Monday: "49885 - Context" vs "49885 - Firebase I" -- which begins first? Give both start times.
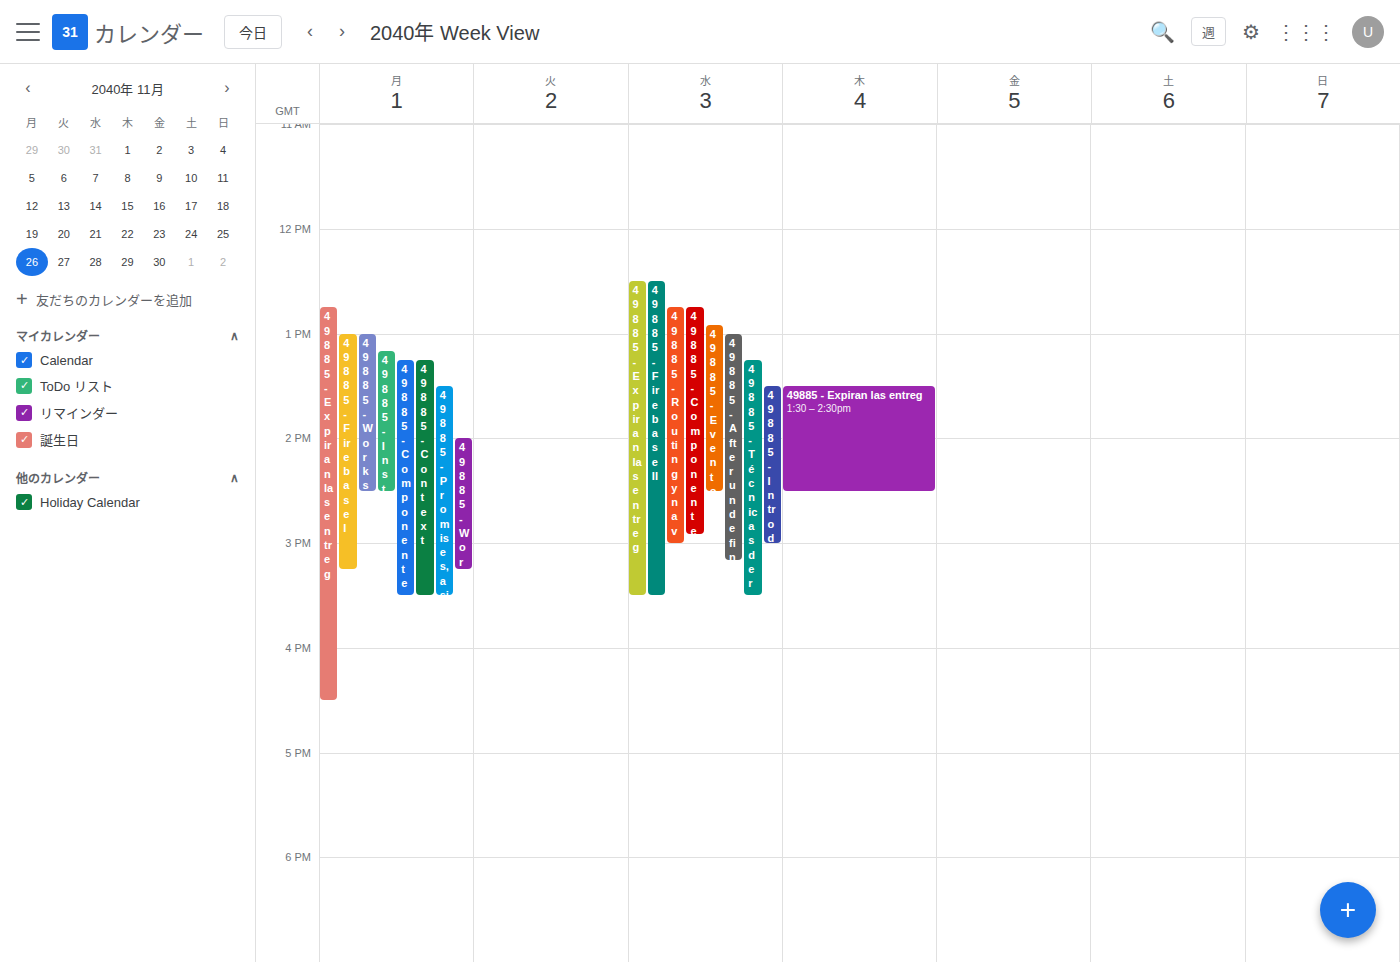
"49885 - Firebase I" 1:00 PM; "49885 - Context" 1:15 PM.